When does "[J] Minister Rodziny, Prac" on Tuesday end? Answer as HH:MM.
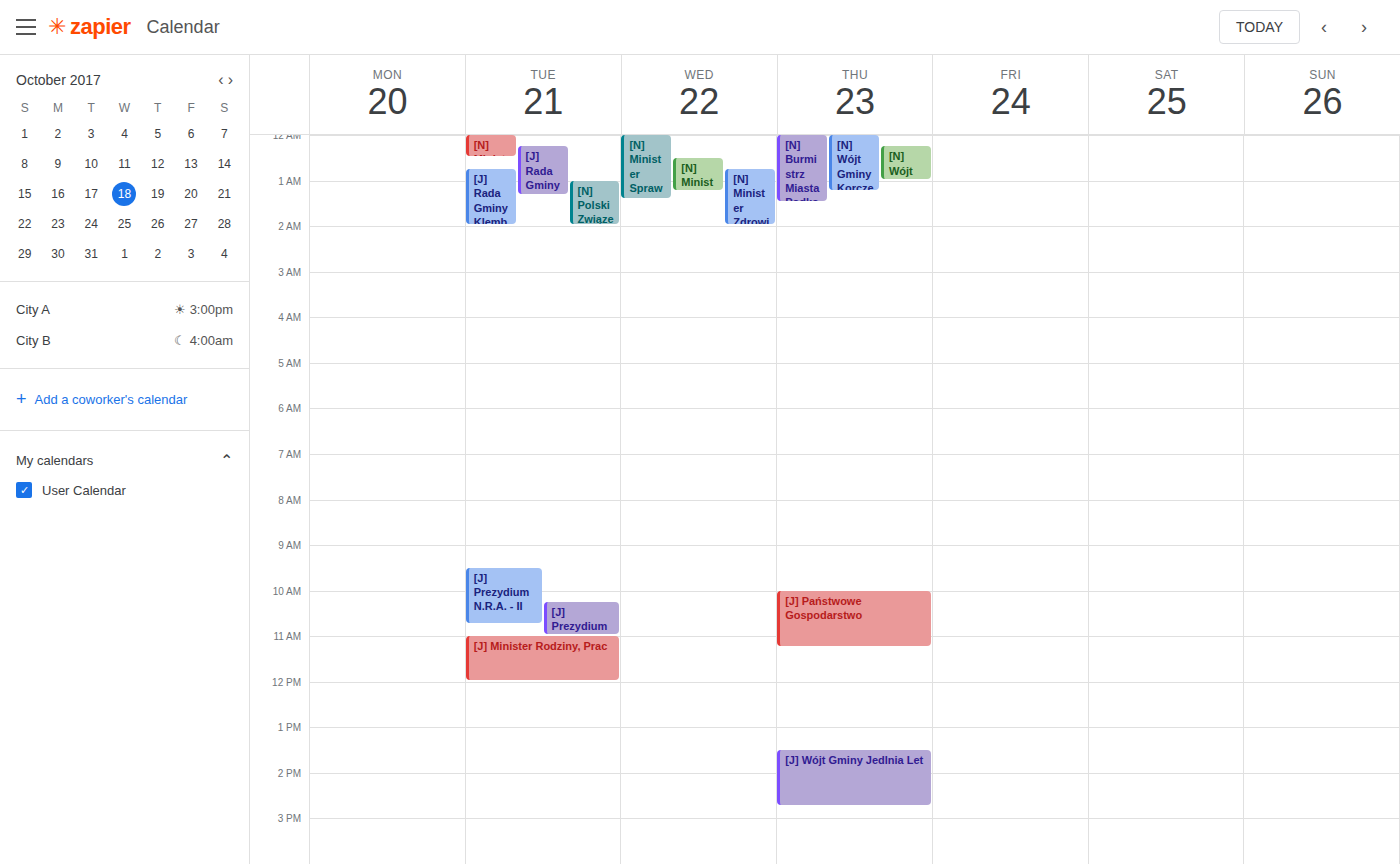
12:00